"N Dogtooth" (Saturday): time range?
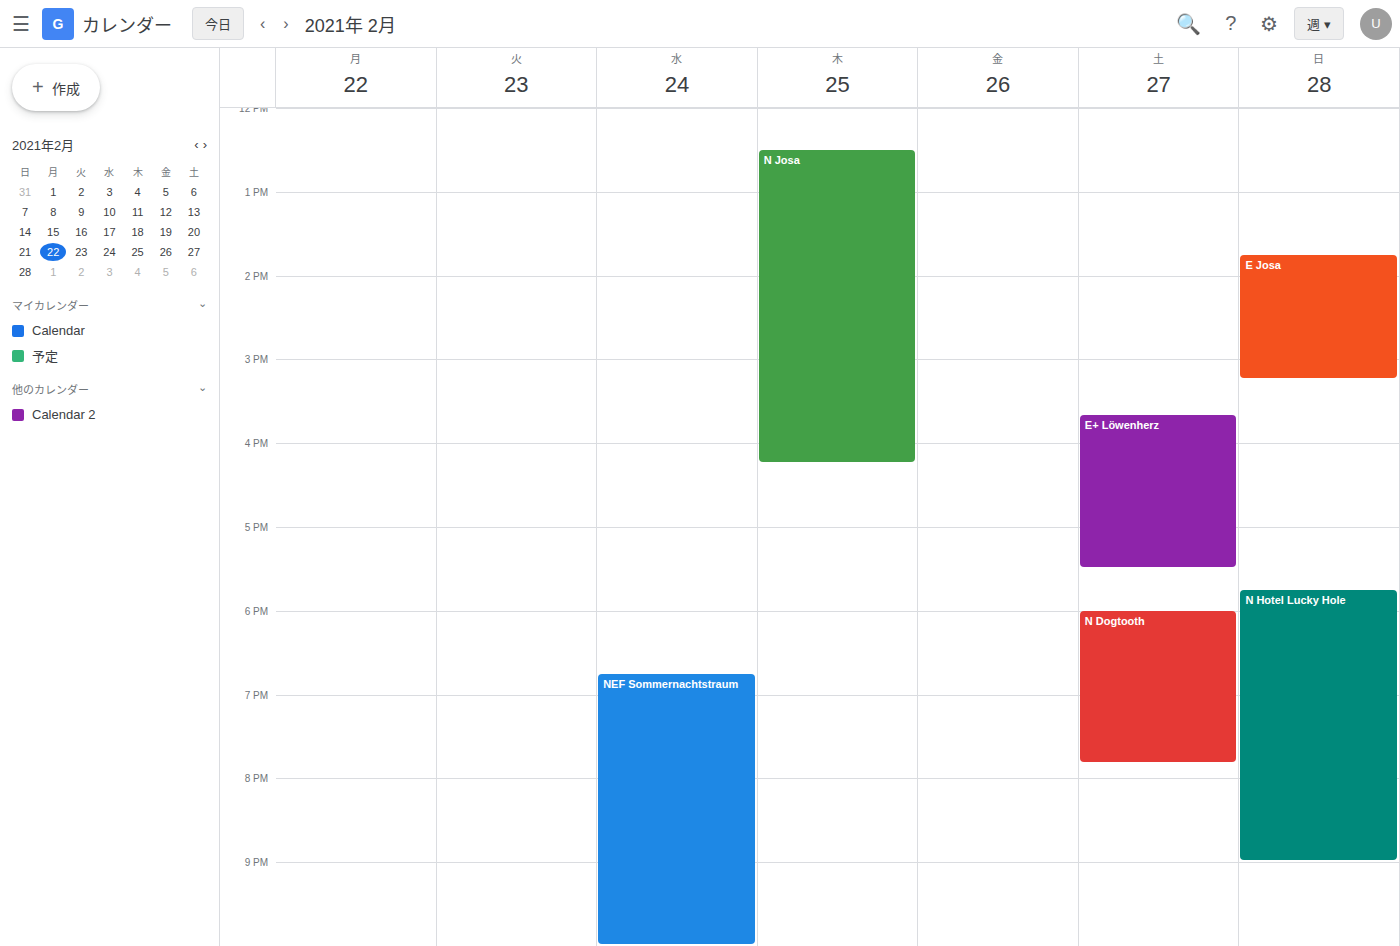
6:00 PM to 7:50 PM